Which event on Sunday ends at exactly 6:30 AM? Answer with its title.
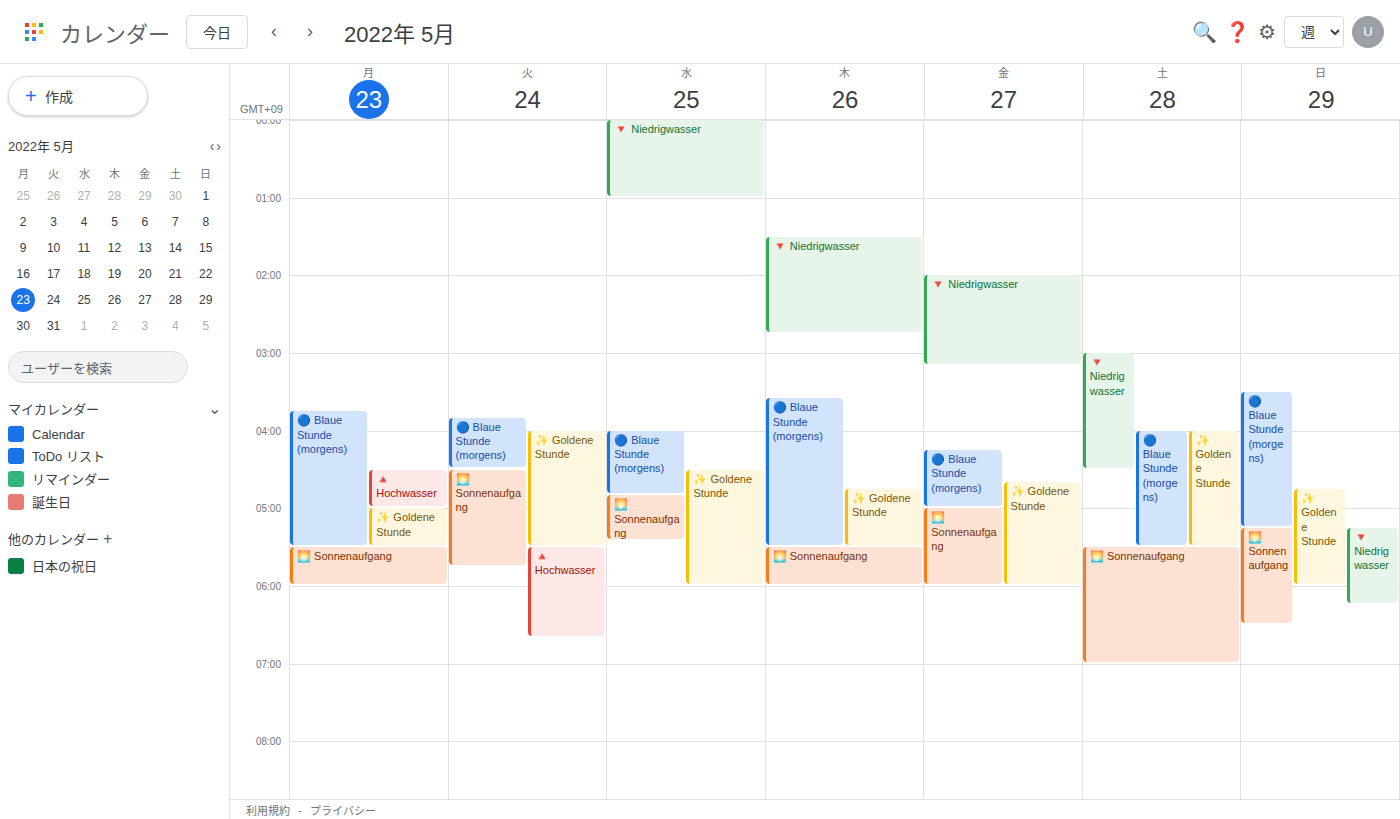
"🌅 Sonnenaufgang"